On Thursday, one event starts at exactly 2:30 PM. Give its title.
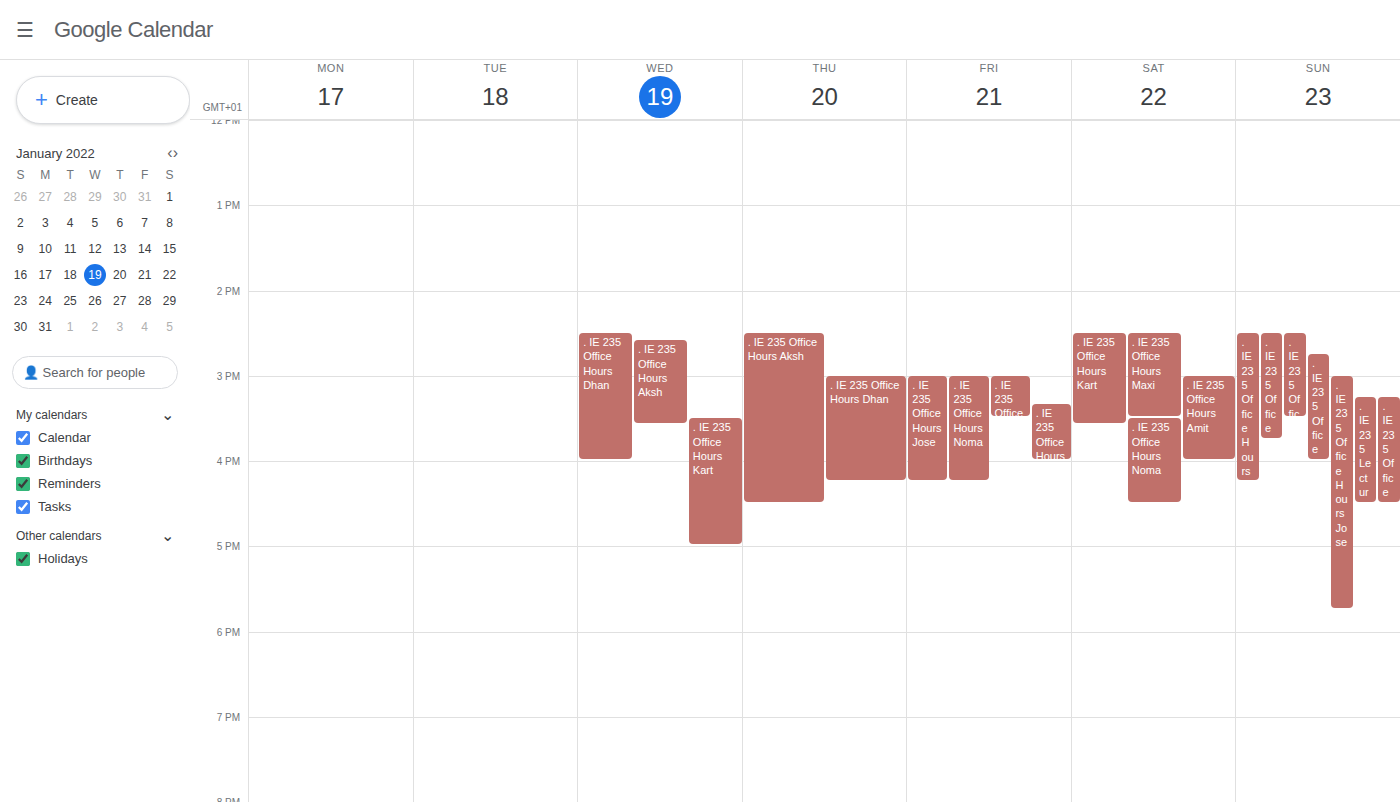
". IE 235 Office Hours Aksh"